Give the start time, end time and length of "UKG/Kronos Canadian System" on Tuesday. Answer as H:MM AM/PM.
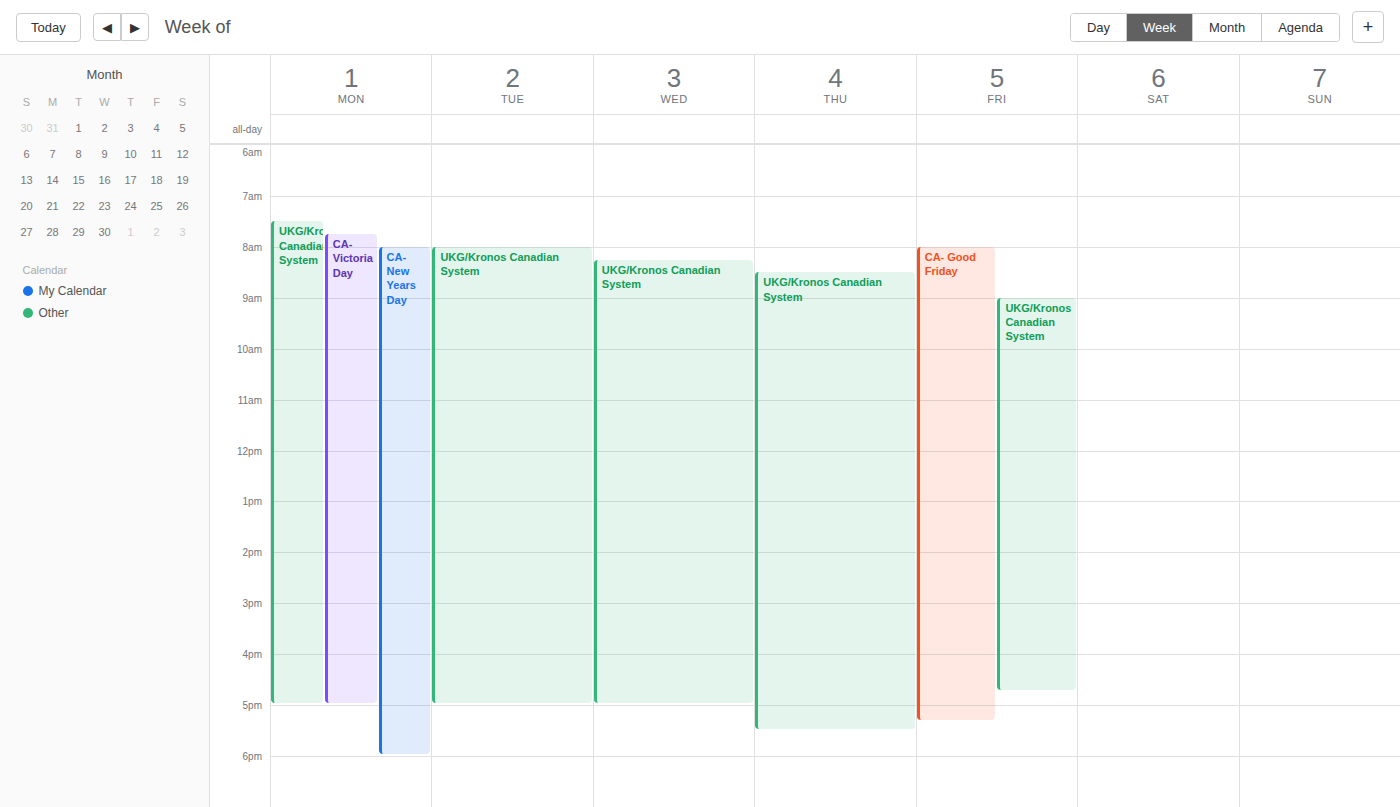
8:00 AM to 5:00 PM, 9 hours